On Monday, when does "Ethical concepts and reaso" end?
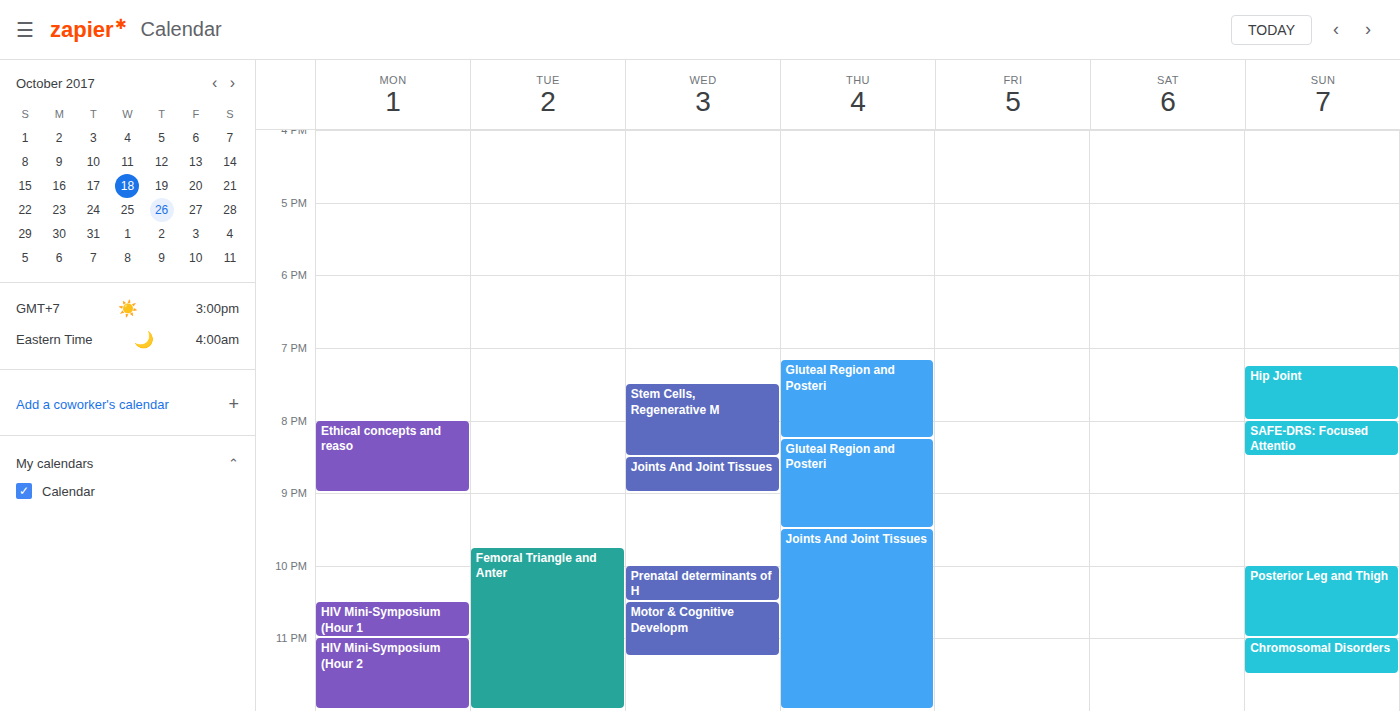
9:00 PM